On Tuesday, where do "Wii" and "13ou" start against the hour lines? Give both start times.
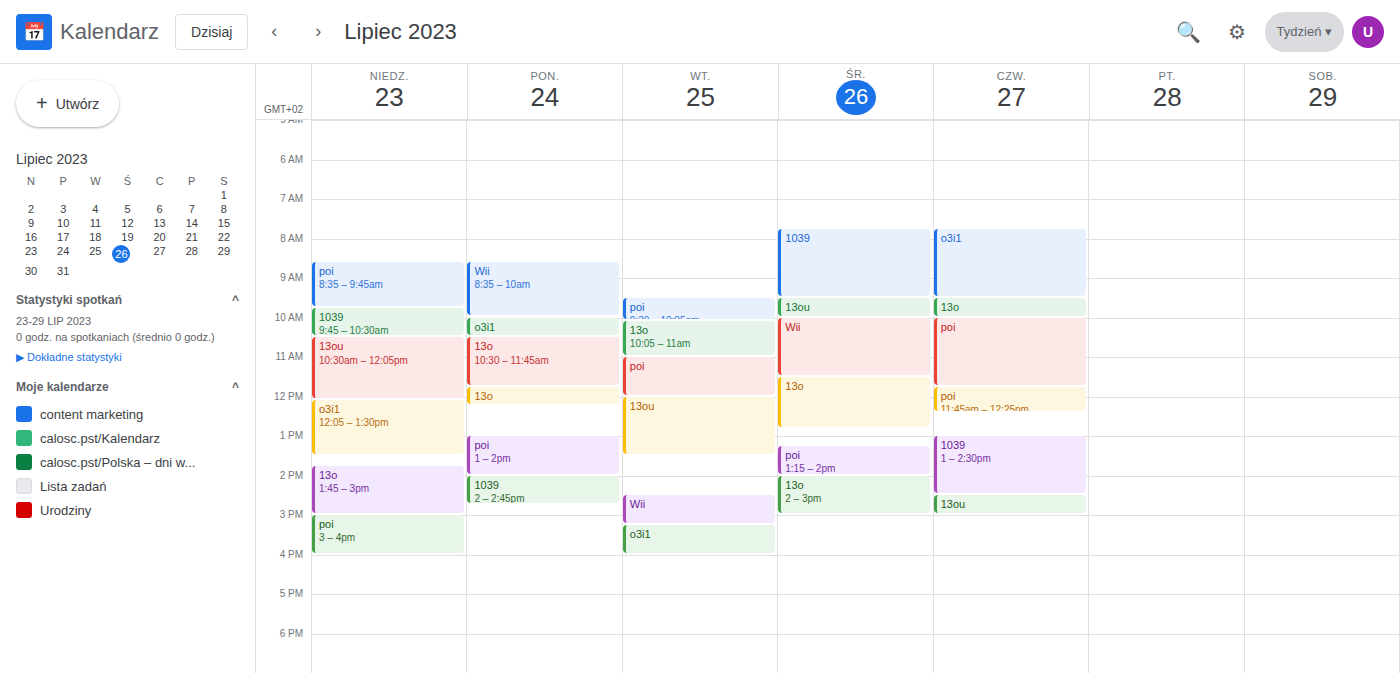
"Wii": 2:30 PM, halfway between the 2 PM and 3 PM lines. "13ou": 12:00 PM, exactly on the 12 PM line.